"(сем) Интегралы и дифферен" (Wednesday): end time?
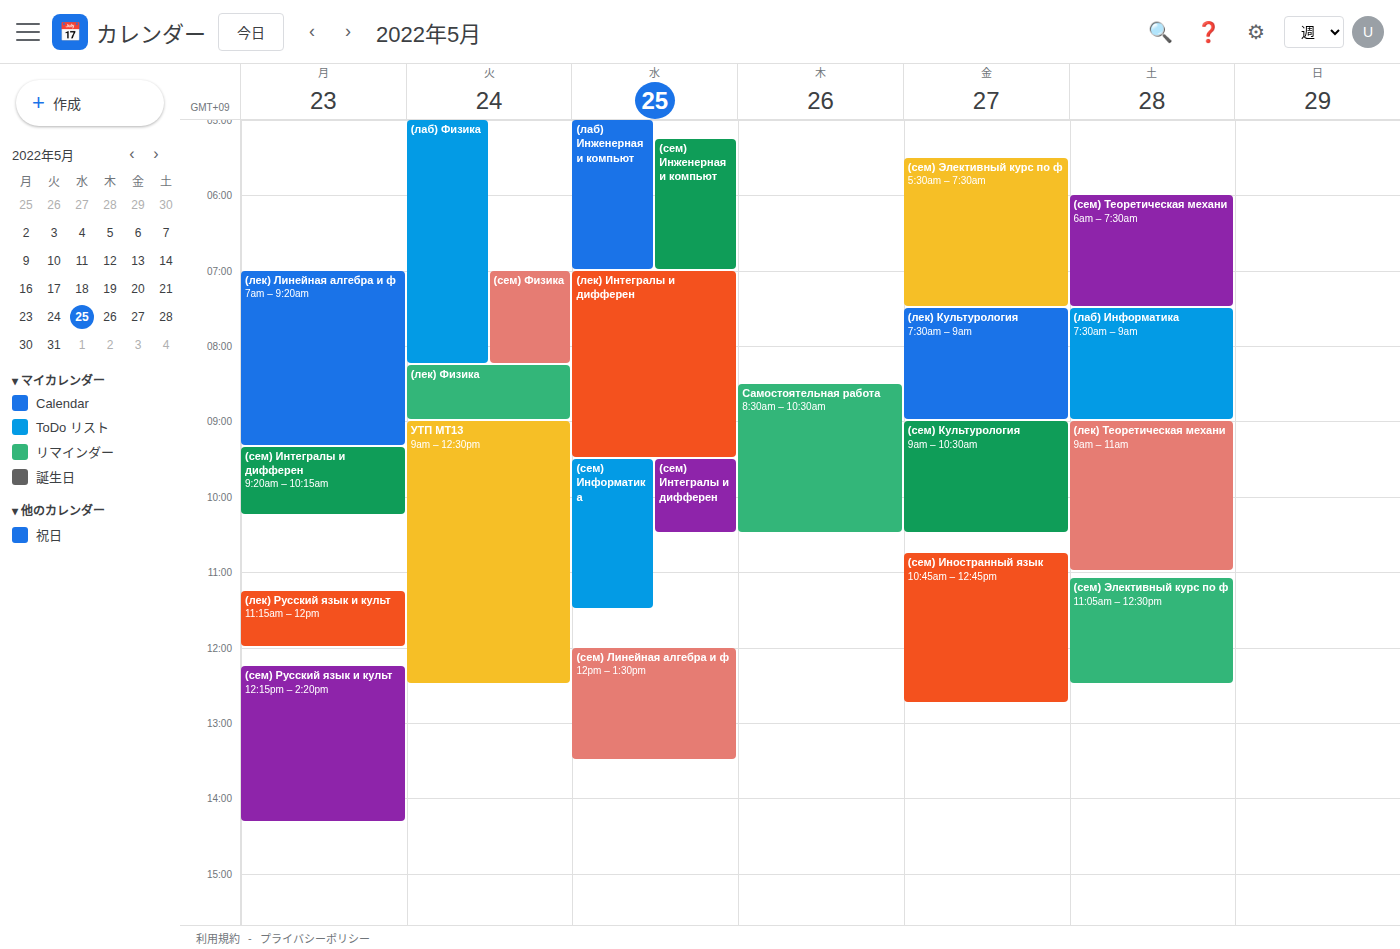
10:30 AM